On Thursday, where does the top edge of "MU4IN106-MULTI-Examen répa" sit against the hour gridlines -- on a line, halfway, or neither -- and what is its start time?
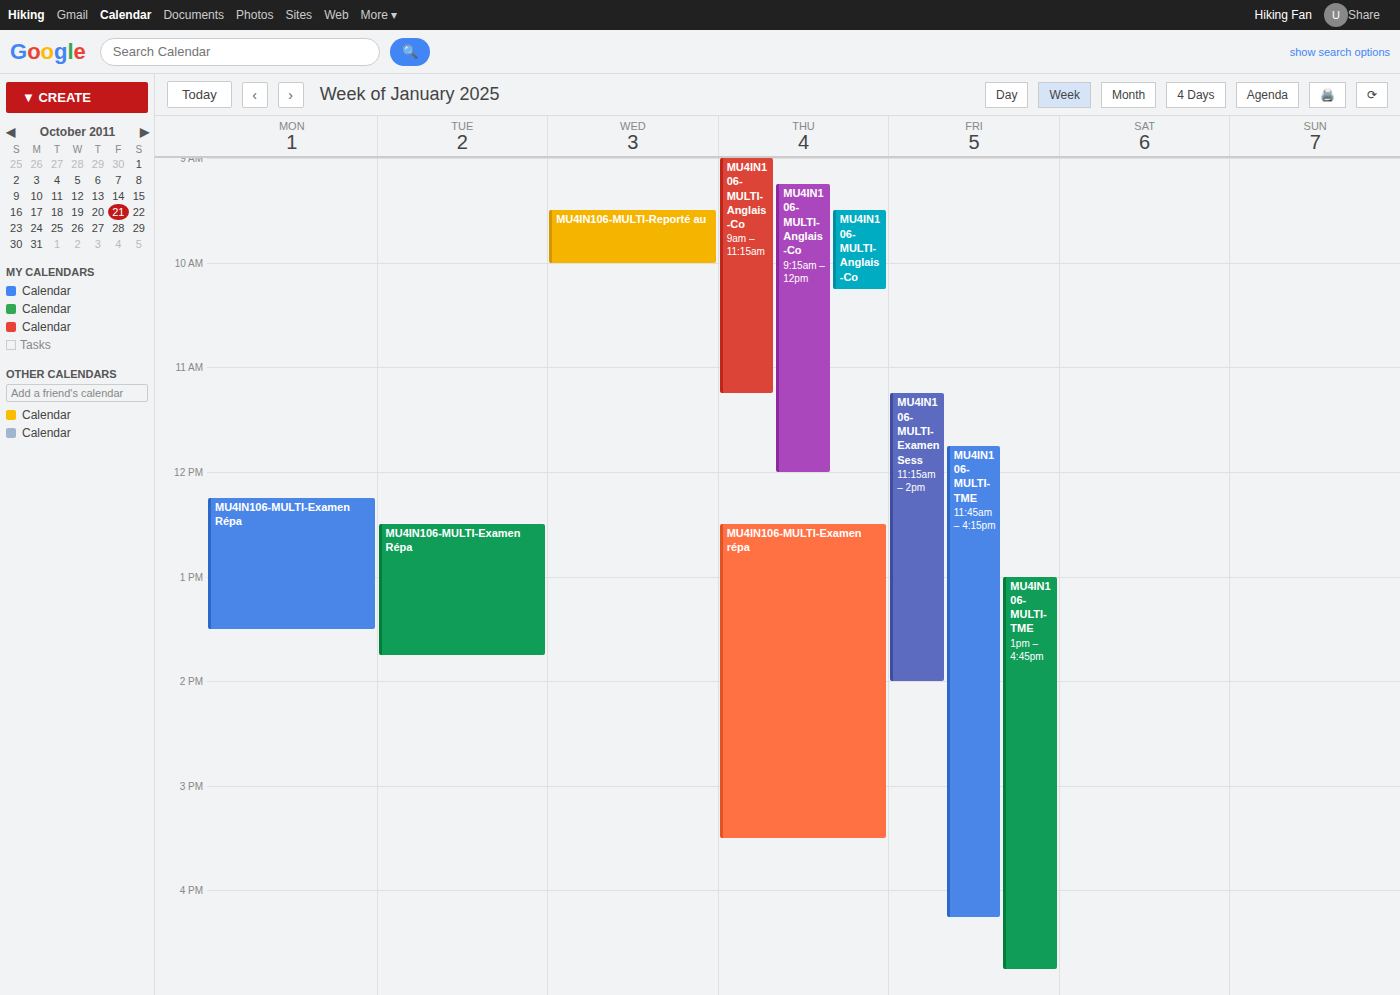
12:30 PM -- halfway between the 12 PM and 1 PM lines.